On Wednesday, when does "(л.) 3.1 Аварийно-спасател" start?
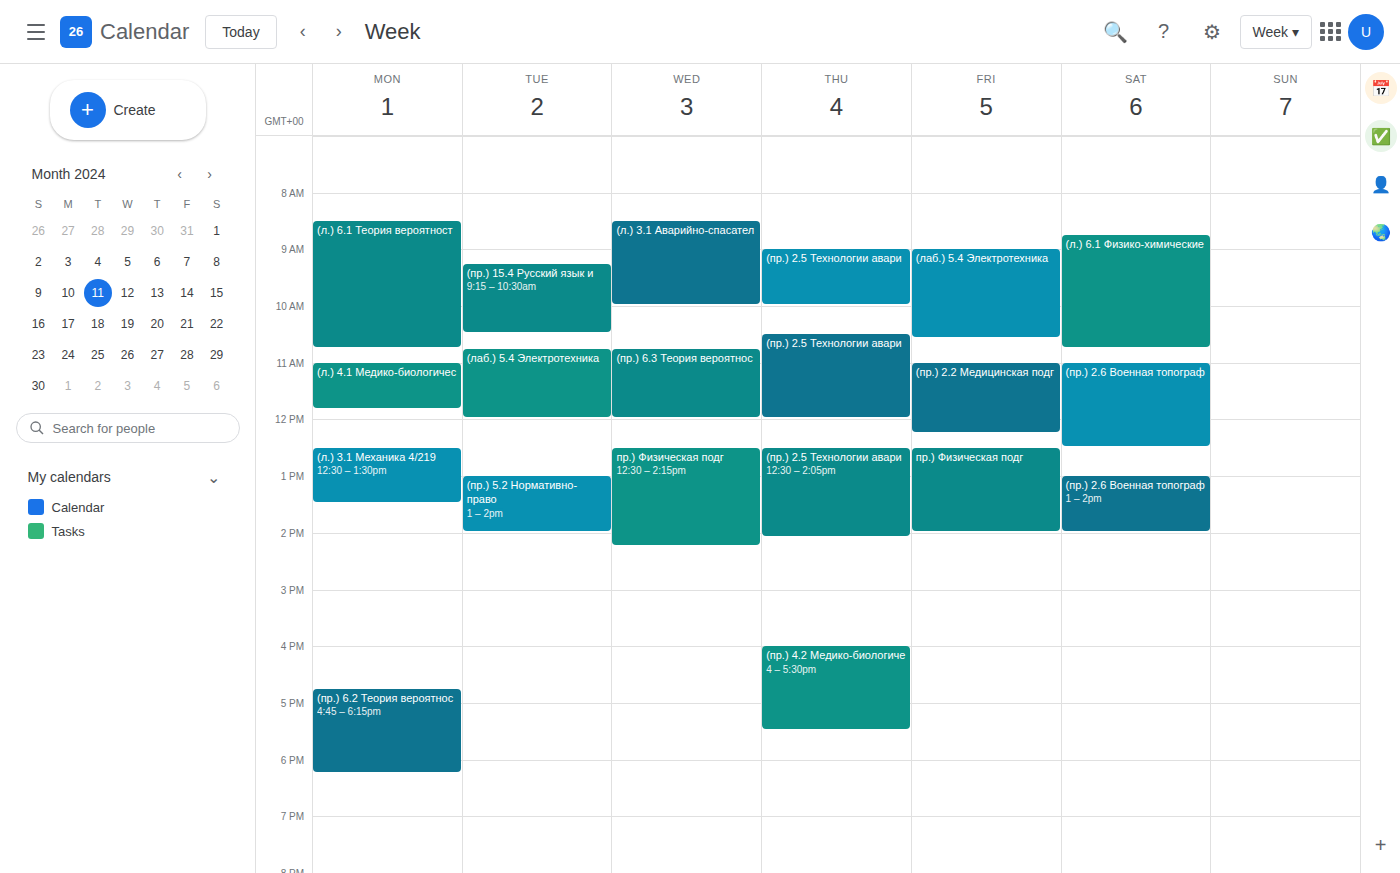
8:30 AM